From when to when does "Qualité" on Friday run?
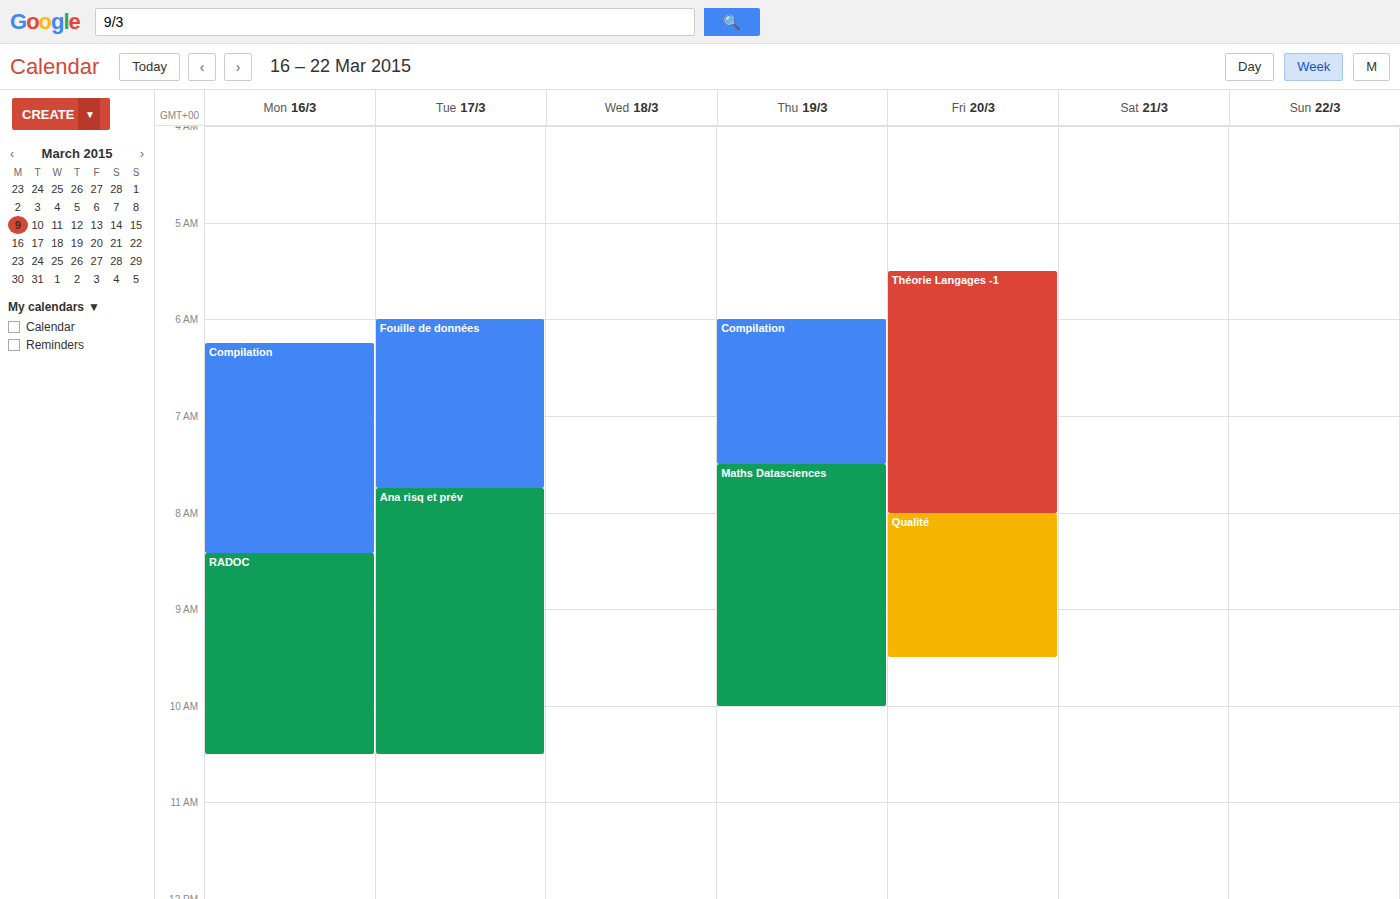
8:00 AM to 9:30 AM